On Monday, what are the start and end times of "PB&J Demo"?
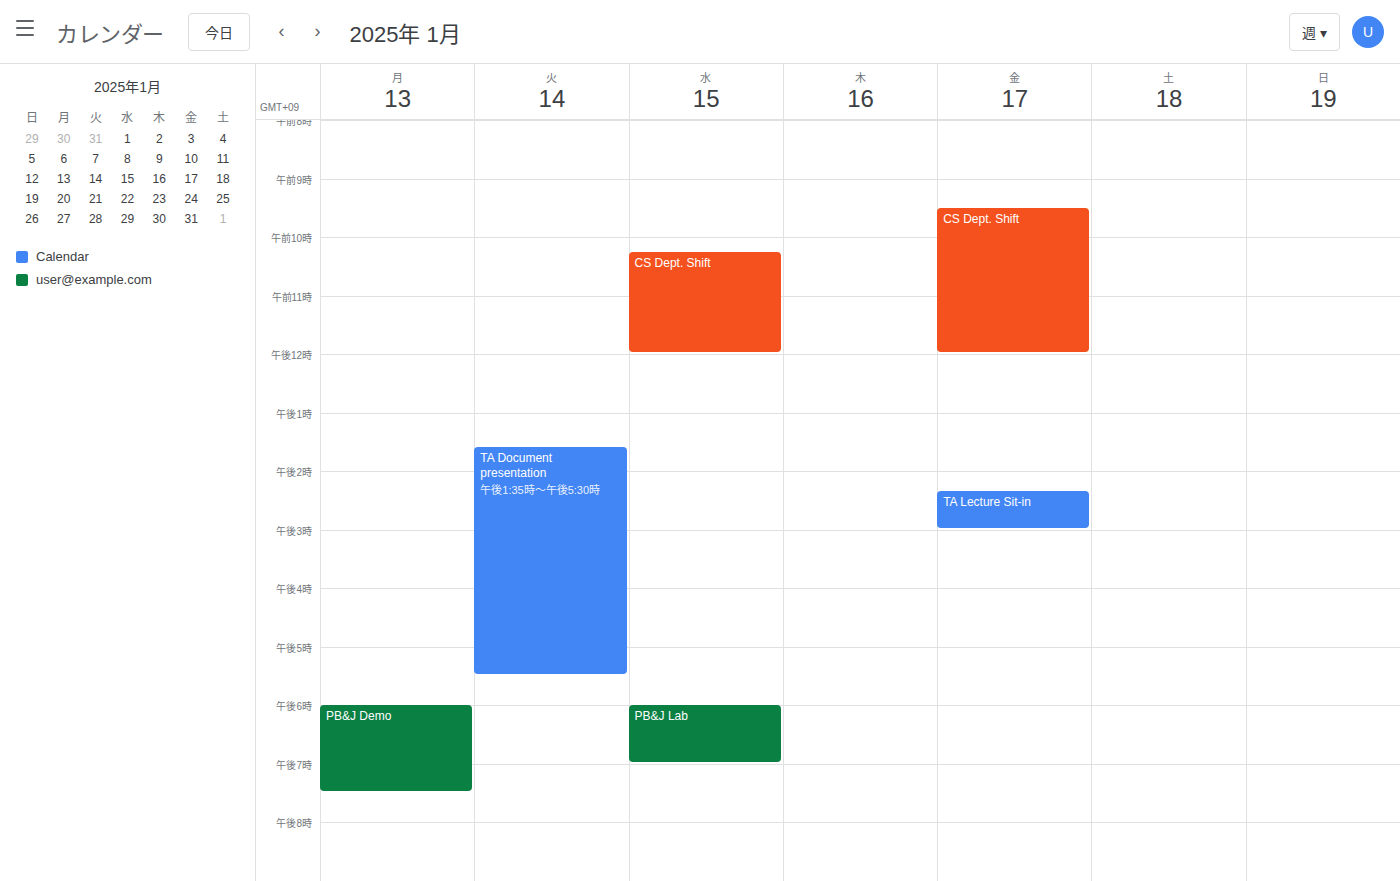
6:00 PM to 7:30 PM